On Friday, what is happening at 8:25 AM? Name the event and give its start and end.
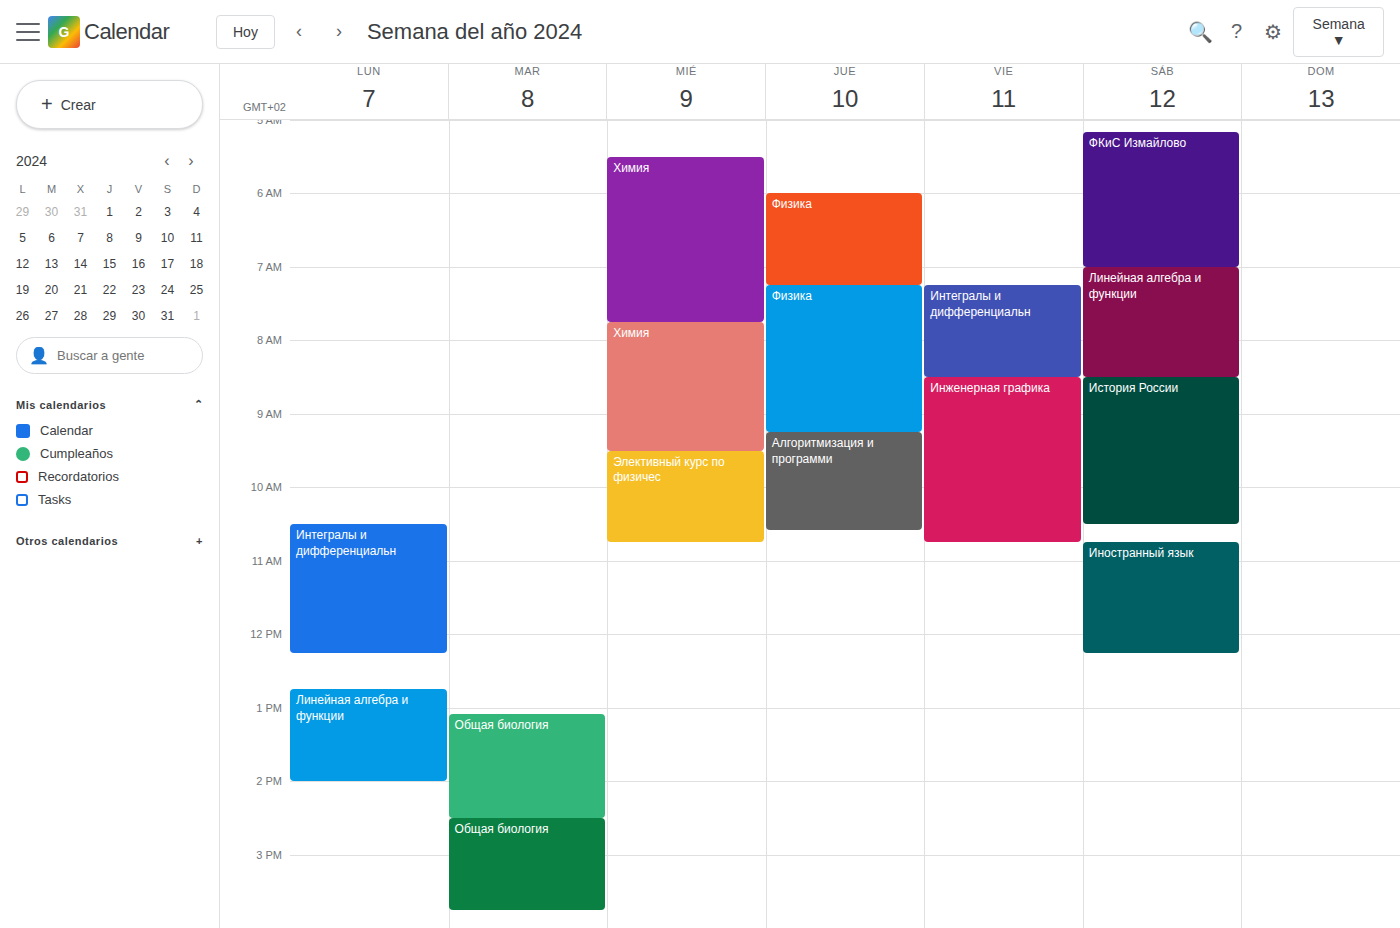
"Интегралы и дифференциальн", 7:15 AM to 8:30 AM